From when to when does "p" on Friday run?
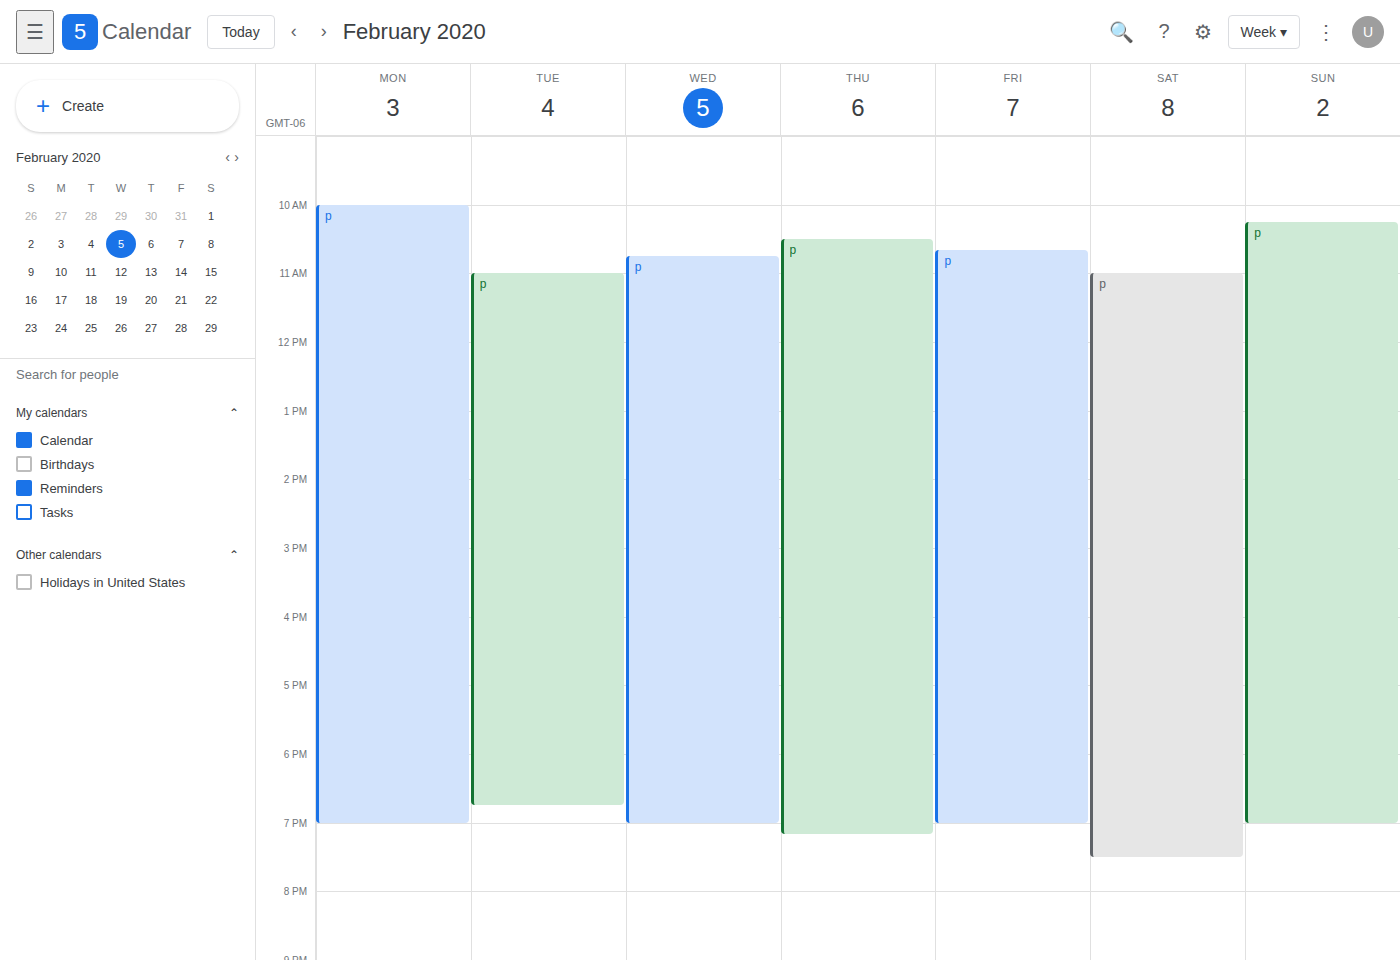
10:40 AM to 7:00 PM